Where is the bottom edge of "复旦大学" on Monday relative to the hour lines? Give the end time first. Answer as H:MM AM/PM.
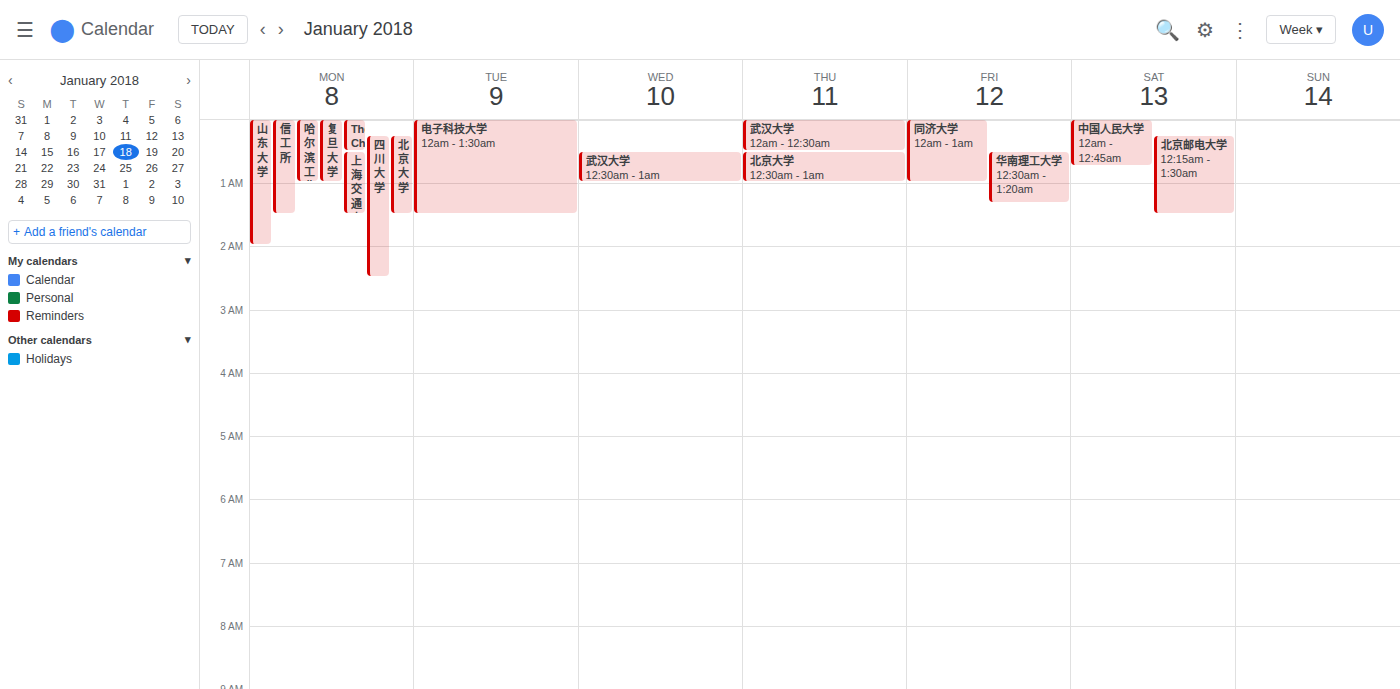
1:00 AM -- exactly on the 1 AM line.